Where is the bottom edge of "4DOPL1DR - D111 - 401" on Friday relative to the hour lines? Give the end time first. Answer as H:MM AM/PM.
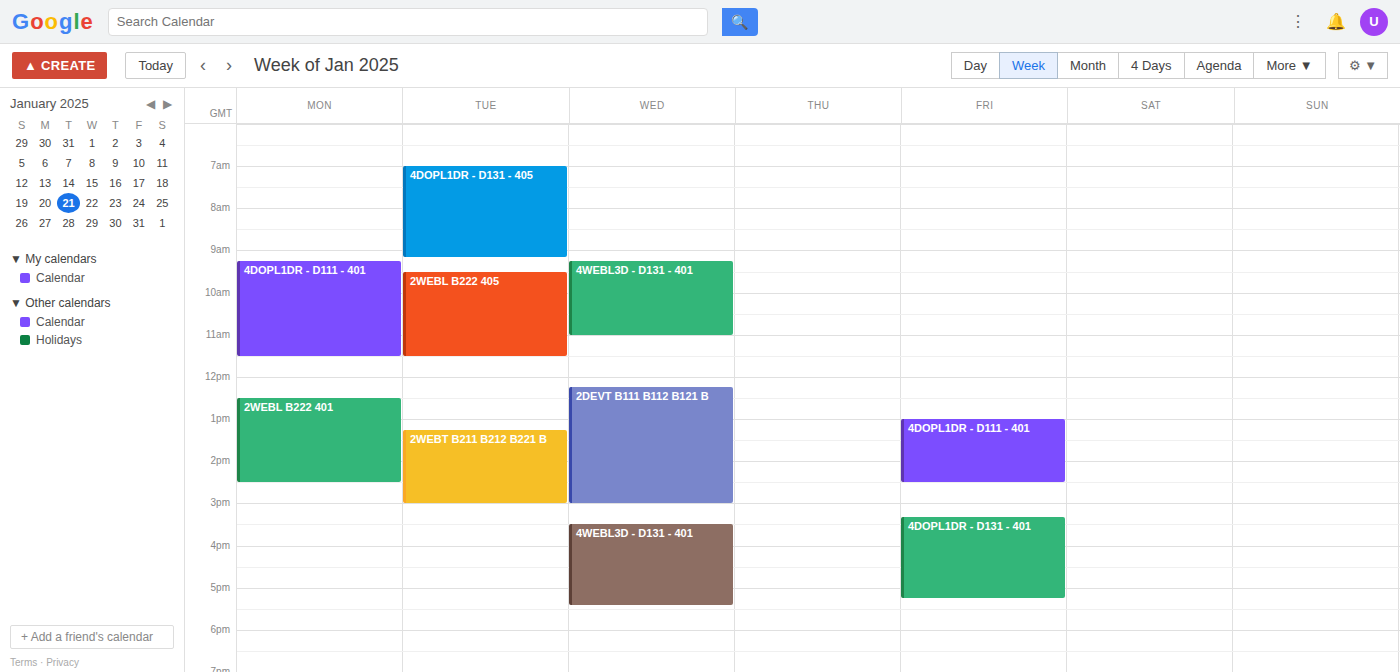
2:30 PM -- halfway between the 2 PM and 3 PM lines.